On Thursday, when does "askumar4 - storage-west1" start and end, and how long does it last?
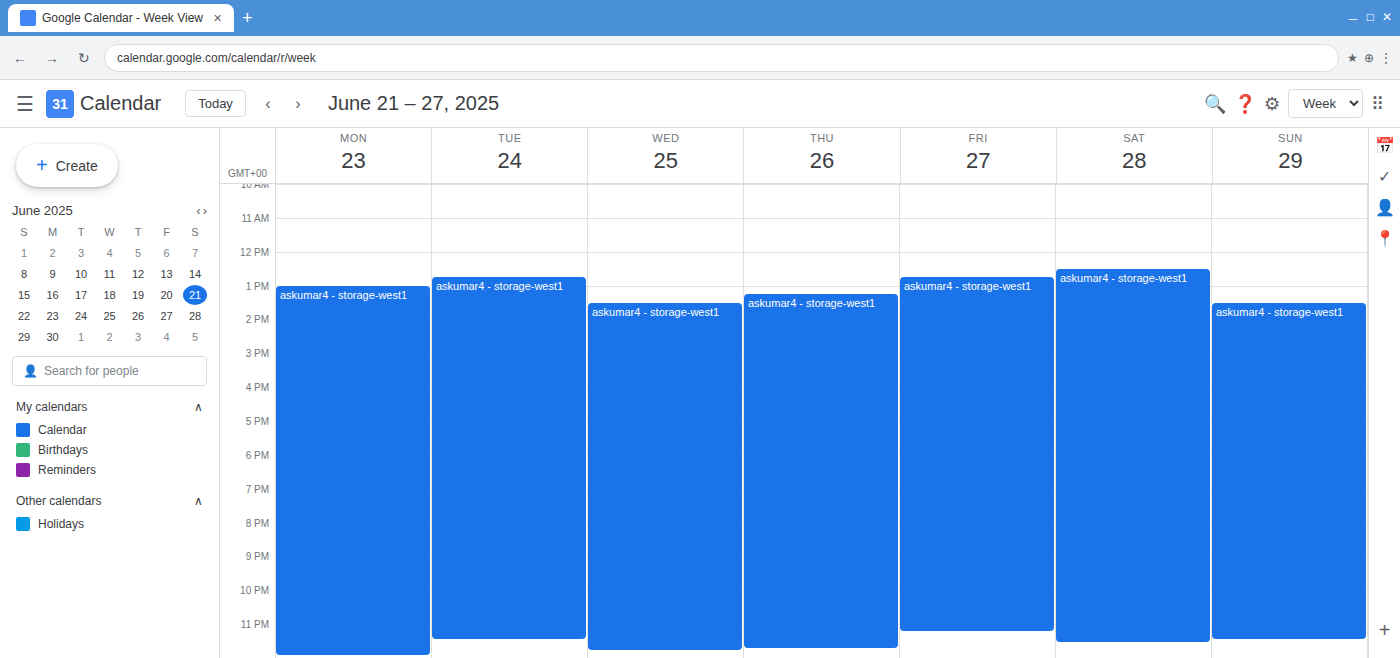
1:15 PM to 11:45 PM, 10 hours 30 minutes